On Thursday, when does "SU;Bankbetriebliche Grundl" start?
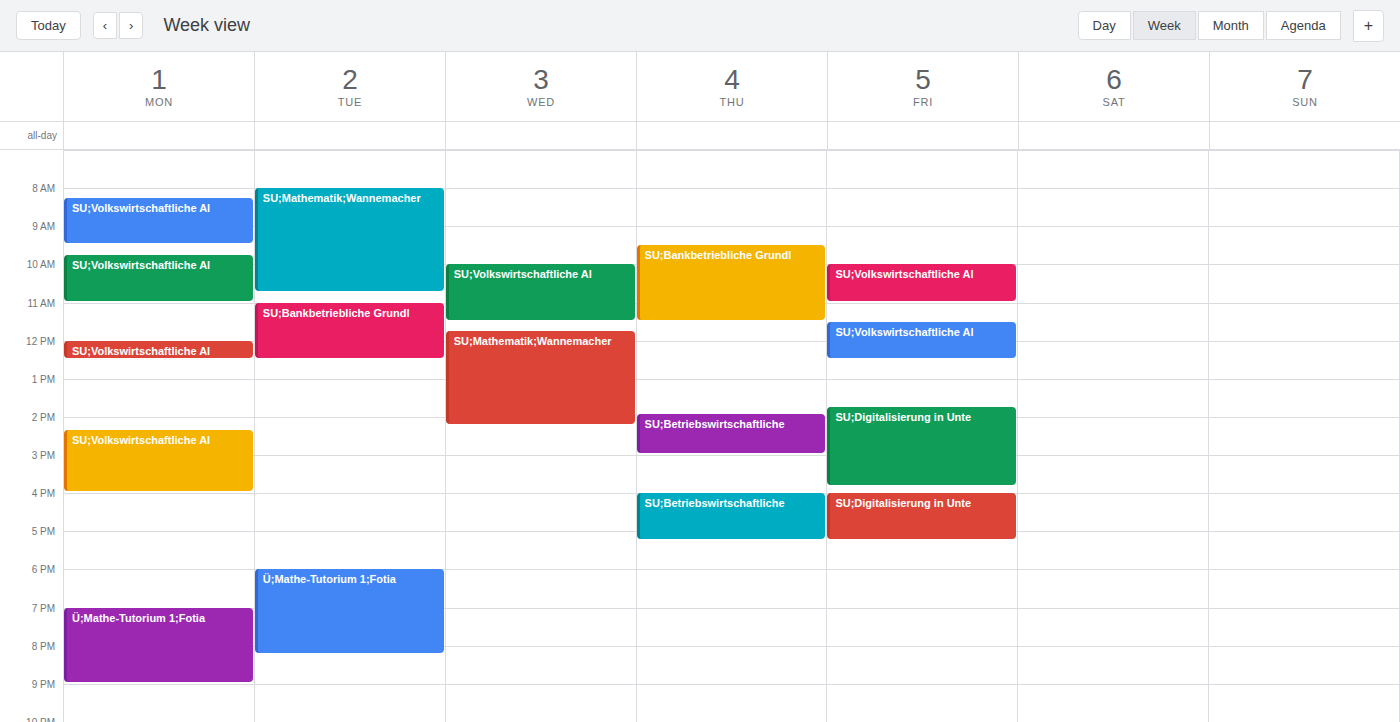
9:30 AM